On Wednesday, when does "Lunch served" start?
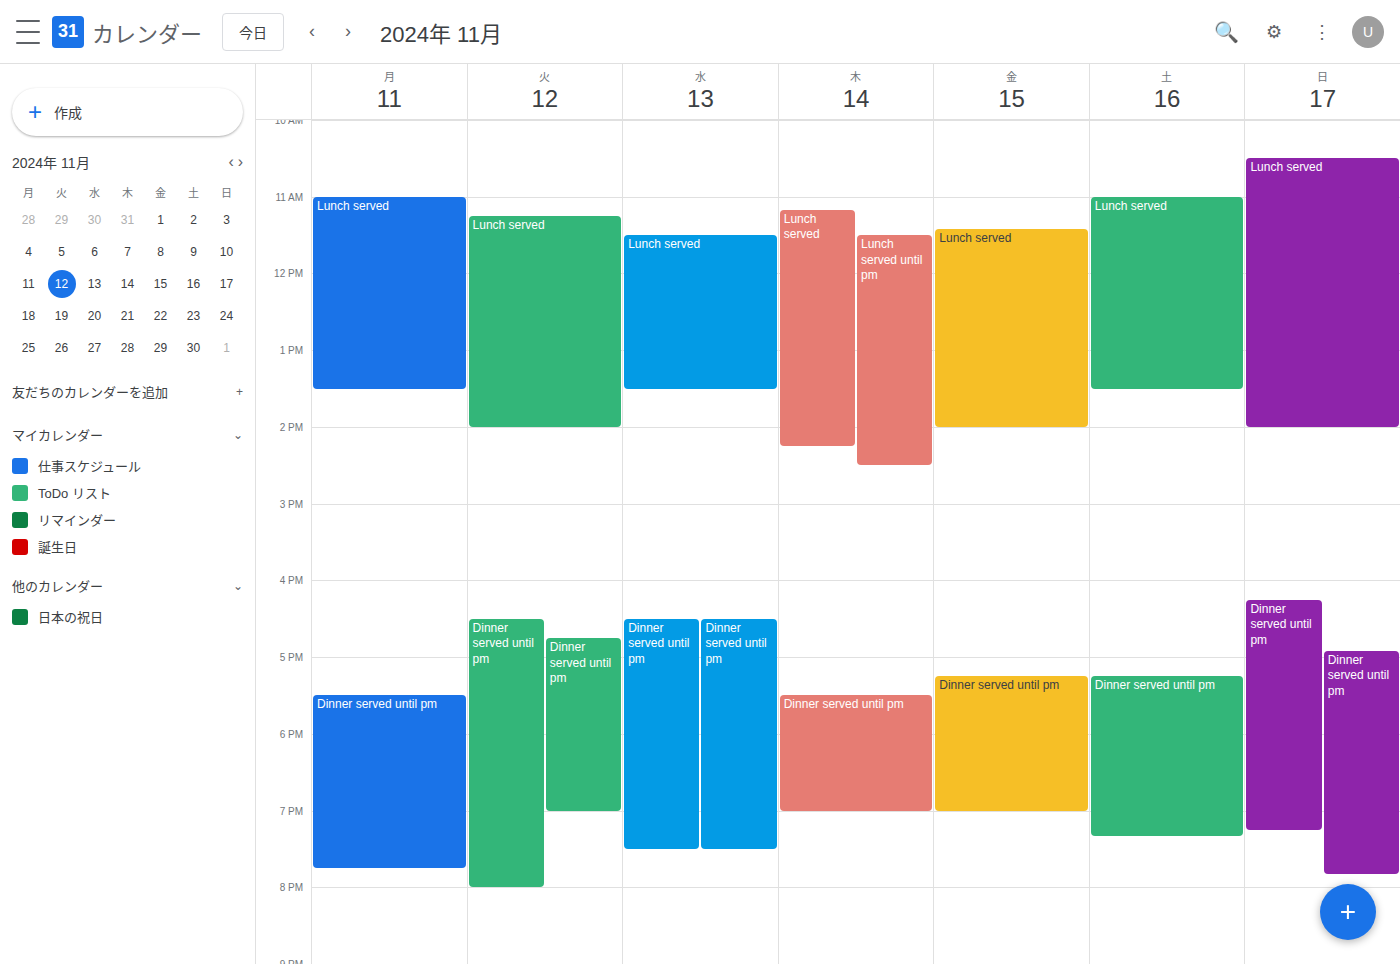
11:30 AM